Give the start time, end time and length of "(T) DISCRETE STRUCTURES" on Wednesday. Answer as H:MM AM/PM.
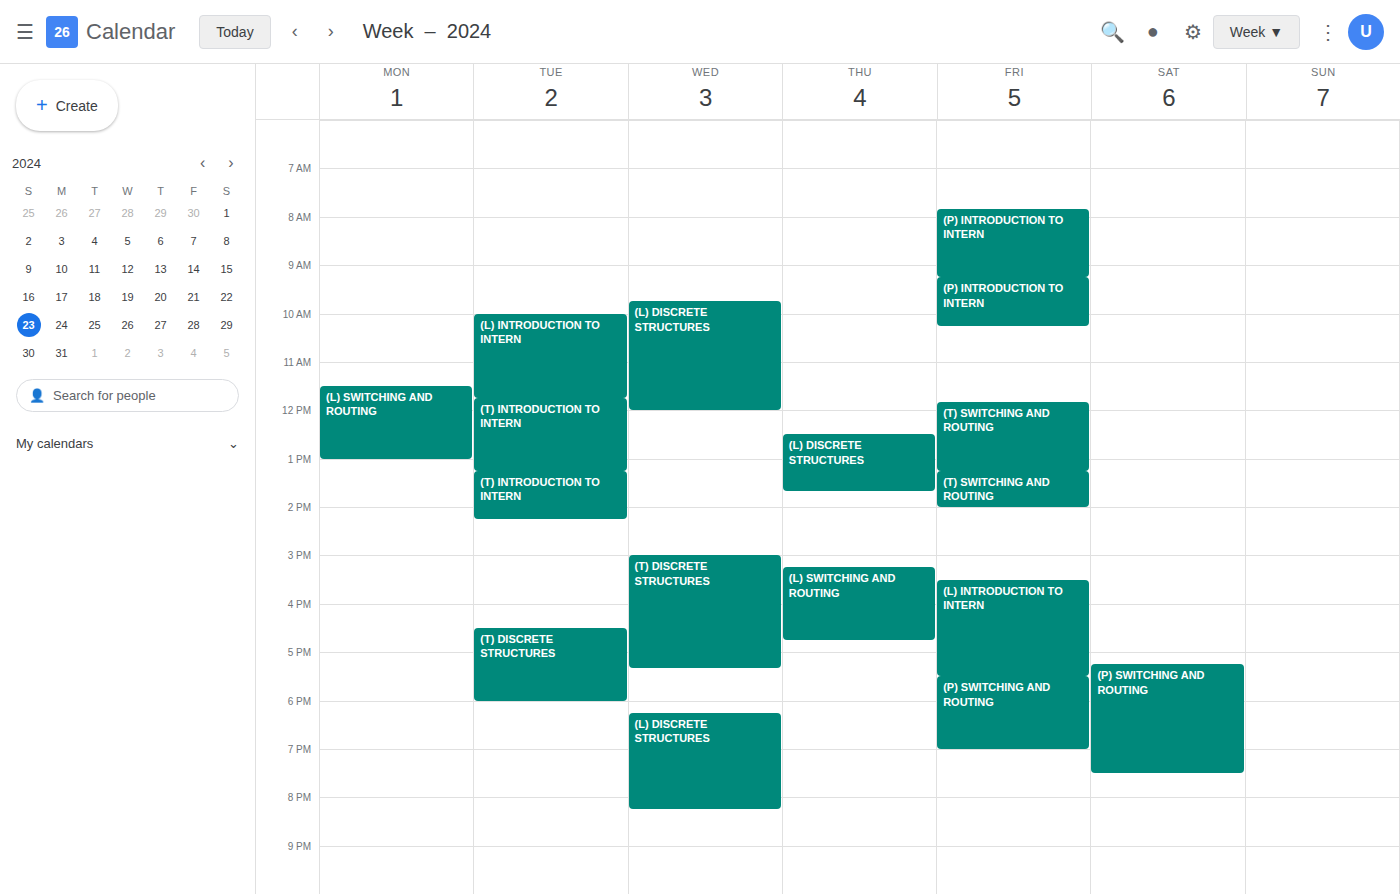
3:00 PM to 5:20 PM, 2 hours 20 minutes